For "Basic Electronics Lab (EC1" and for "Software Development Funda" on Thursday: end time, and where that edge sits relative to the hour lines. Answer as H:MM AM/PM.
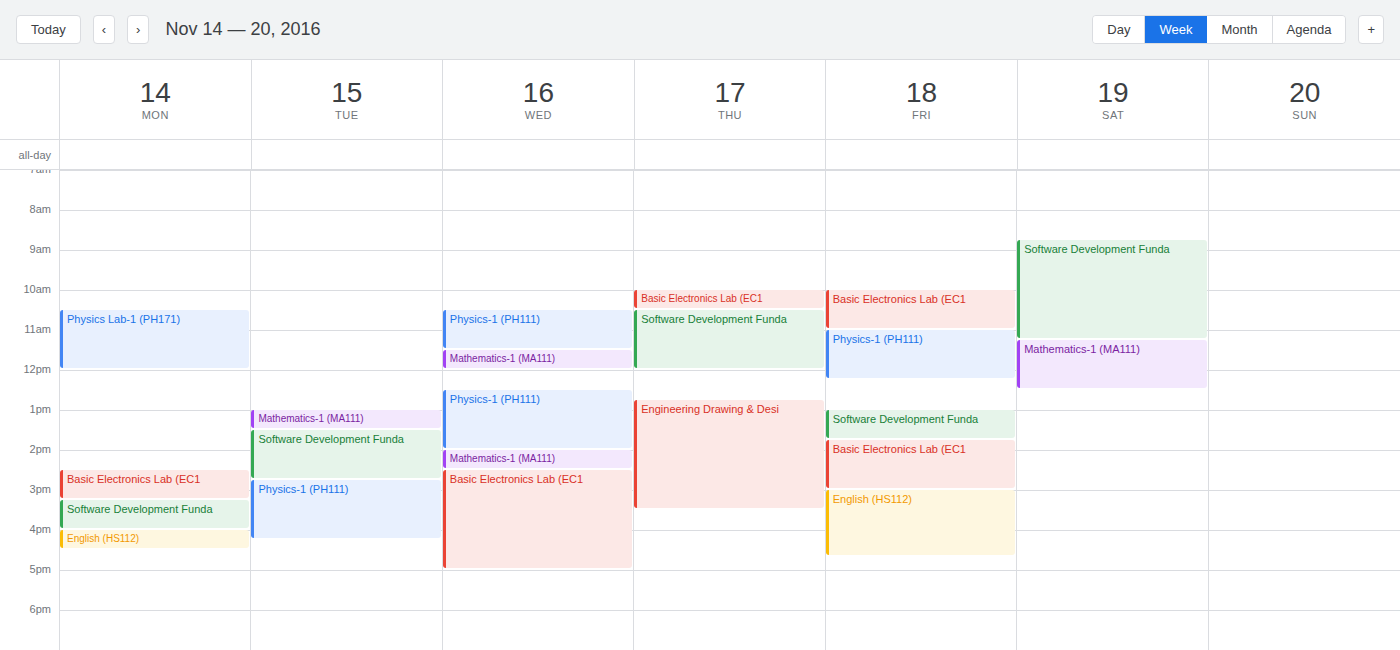
"Basic Electronics Lab (EC1": 10:30 AM, halfway between the 10 AM and 11 AM lines. "Software Development Funda": 12:00 PM, exactly on the 12 PM line.